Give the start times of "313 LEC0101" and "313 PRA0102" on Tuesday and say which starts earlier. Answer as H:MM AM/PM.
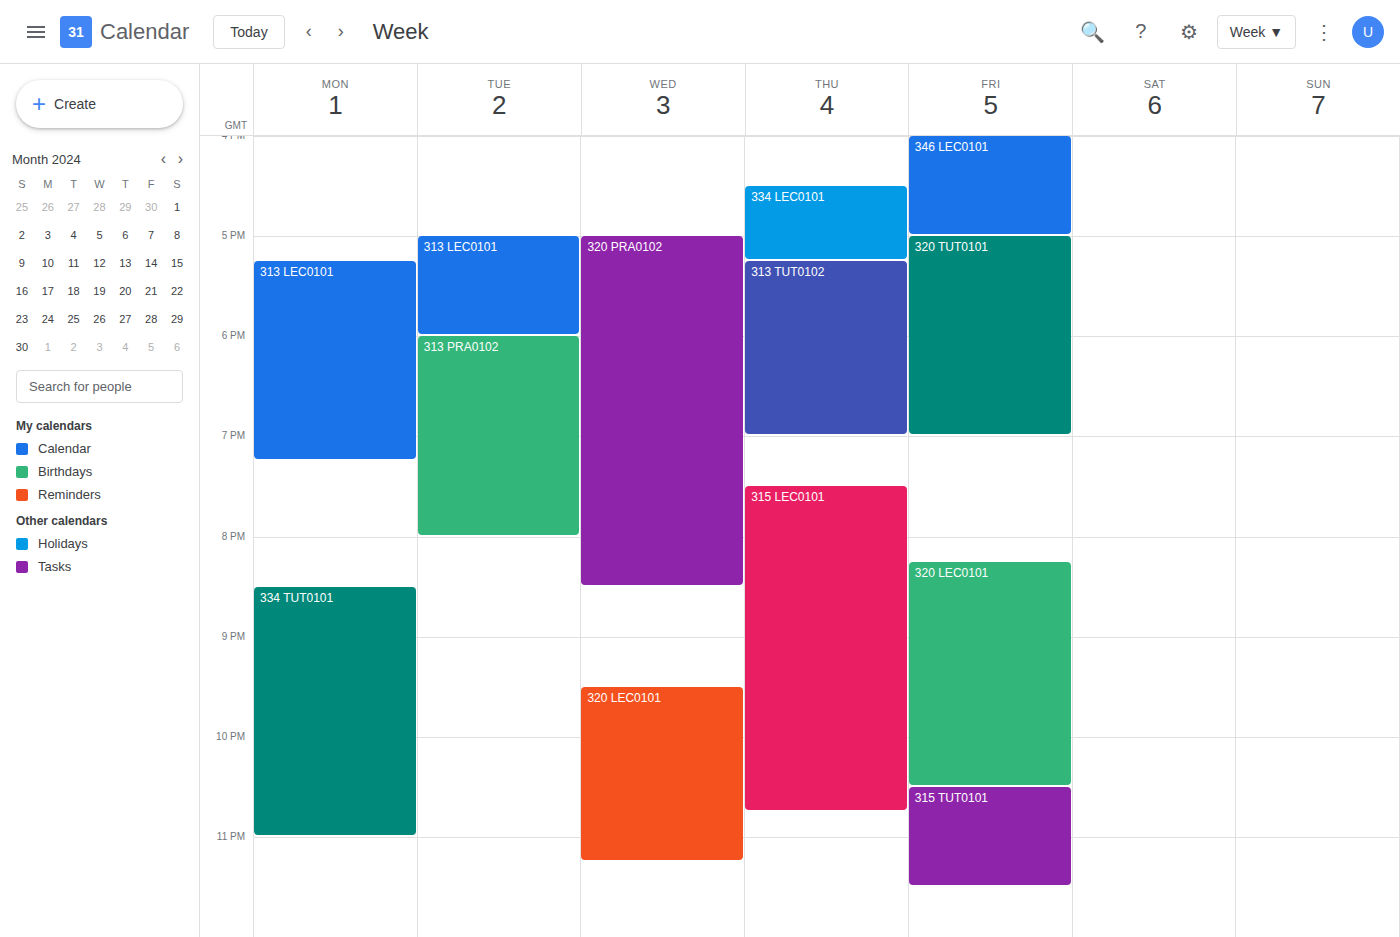
"313 LEC0101" 5:00 PM; "313 PRA0102" 6:00 PM.